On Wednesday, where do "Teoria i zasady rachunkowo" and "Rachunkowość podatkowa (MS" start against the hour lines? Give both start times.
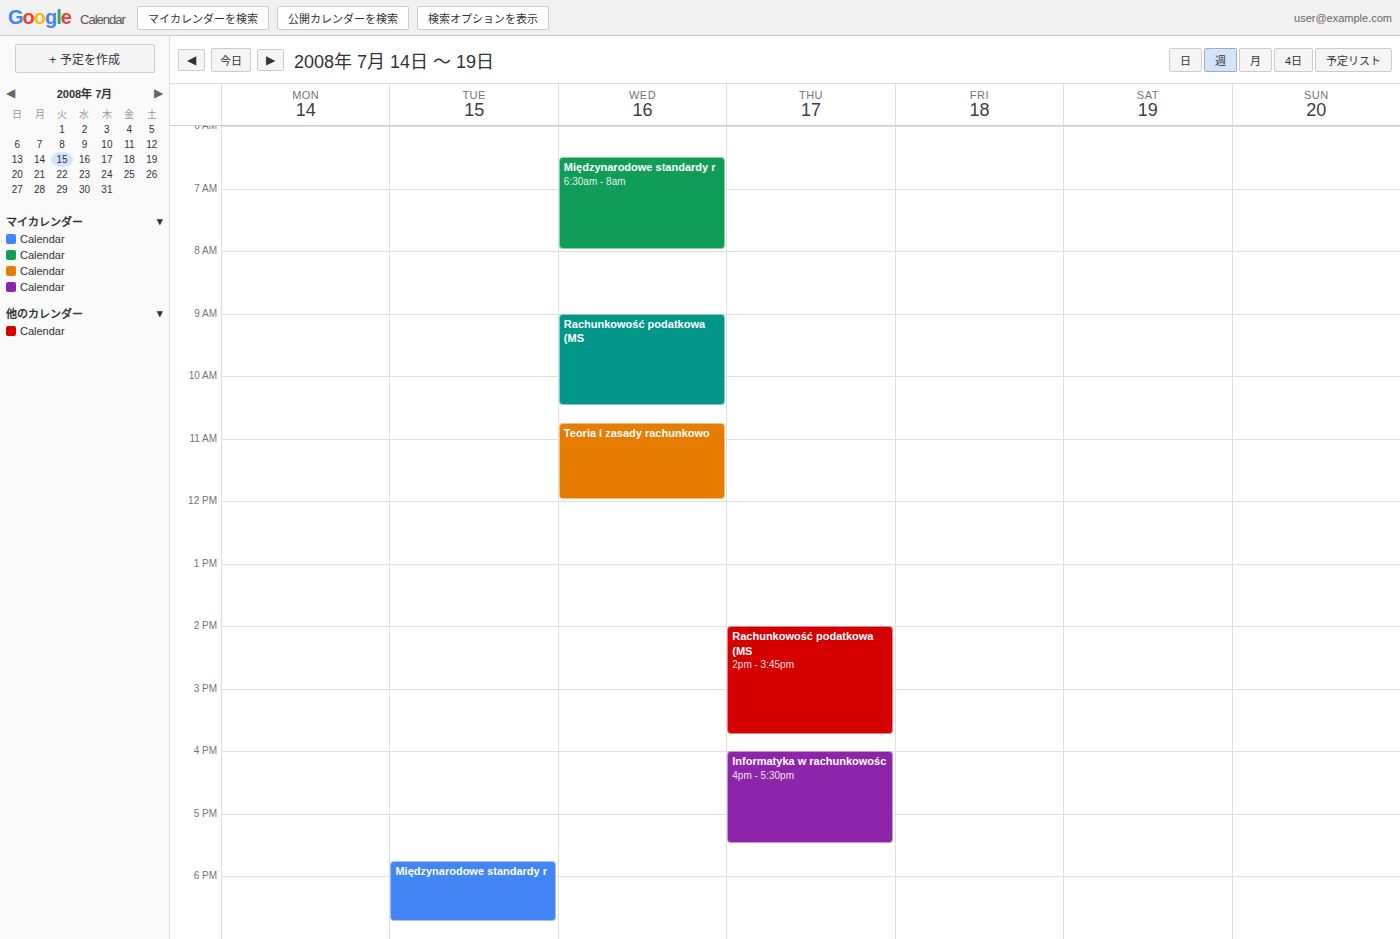
"Teoria i zasady rachunkowo": 10:45 AM, neither: three quarters of the way from the 10 AM line to the 11 AM line. "Rachunkowość podatkowa (MS": 9:00 AM, exactly on the 9 AM line.